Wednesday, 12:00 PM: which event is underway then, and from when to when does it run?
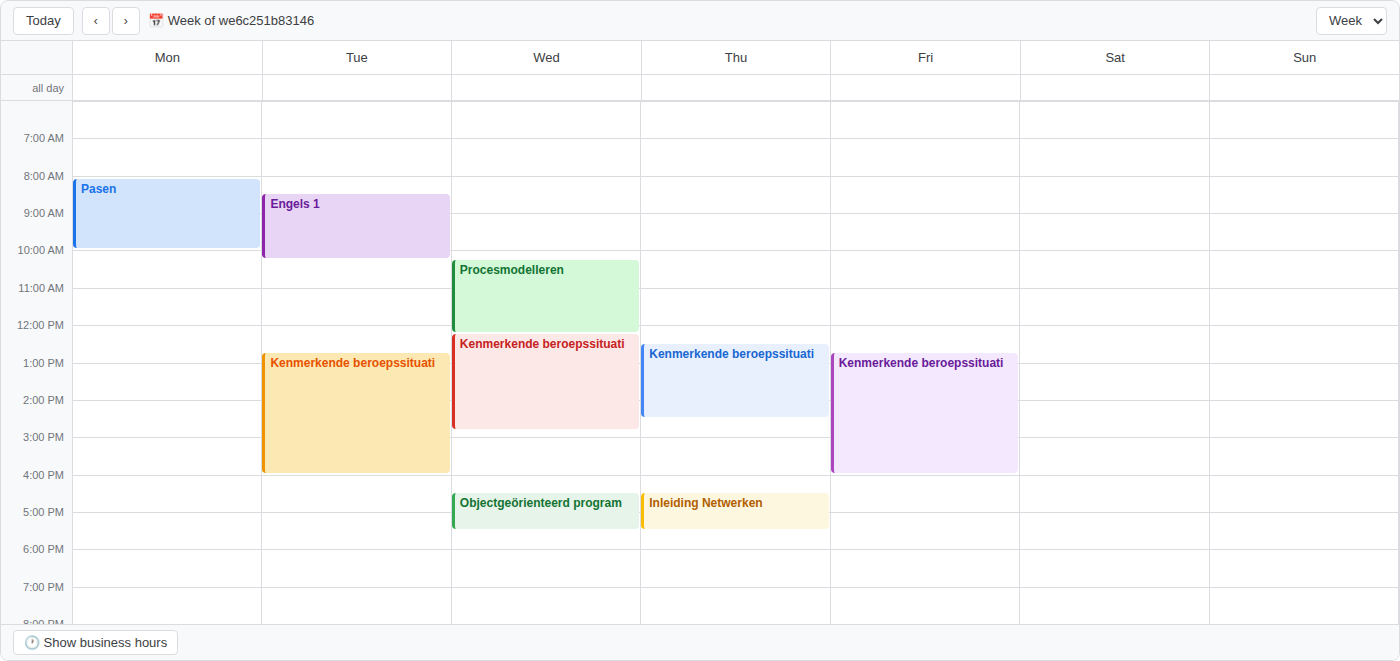
"Procesmodelleren", 10:15 AM to 12:15 PM